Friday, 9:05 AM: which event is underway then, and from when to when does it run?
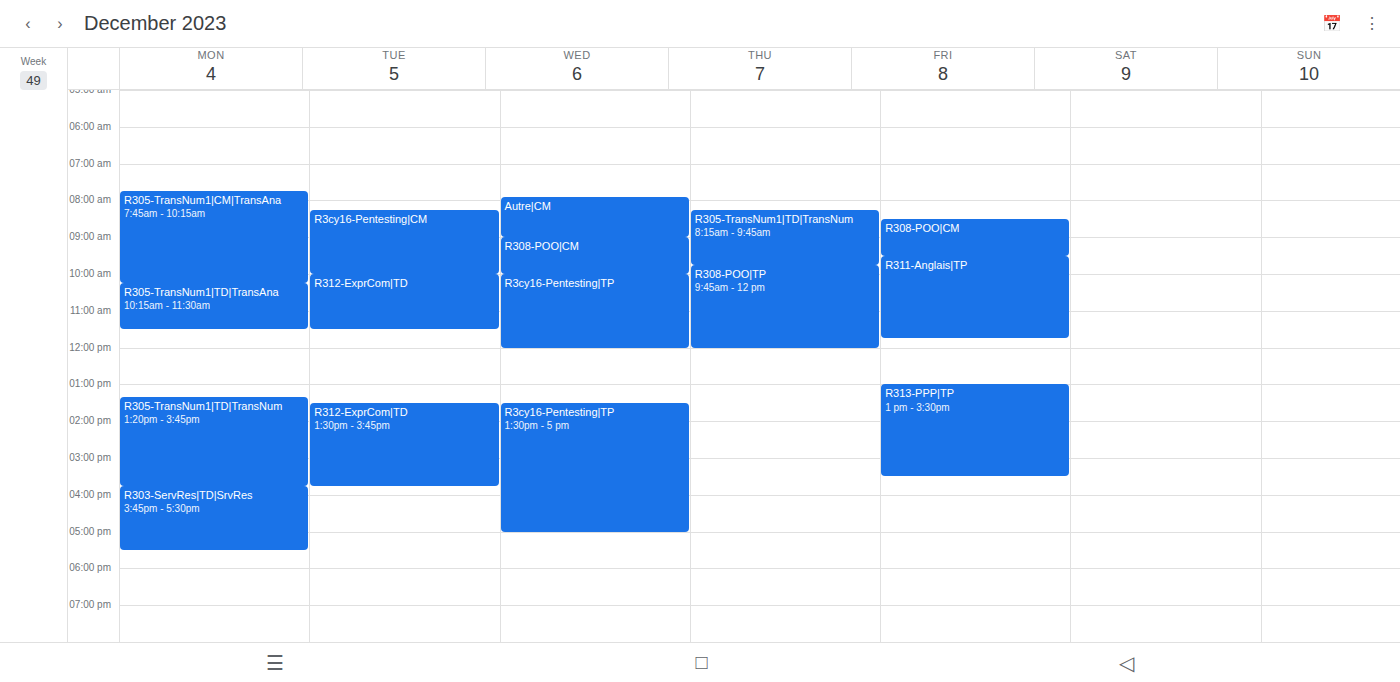
"R308-POO|CM", 8:30 AM to 9:30 AM